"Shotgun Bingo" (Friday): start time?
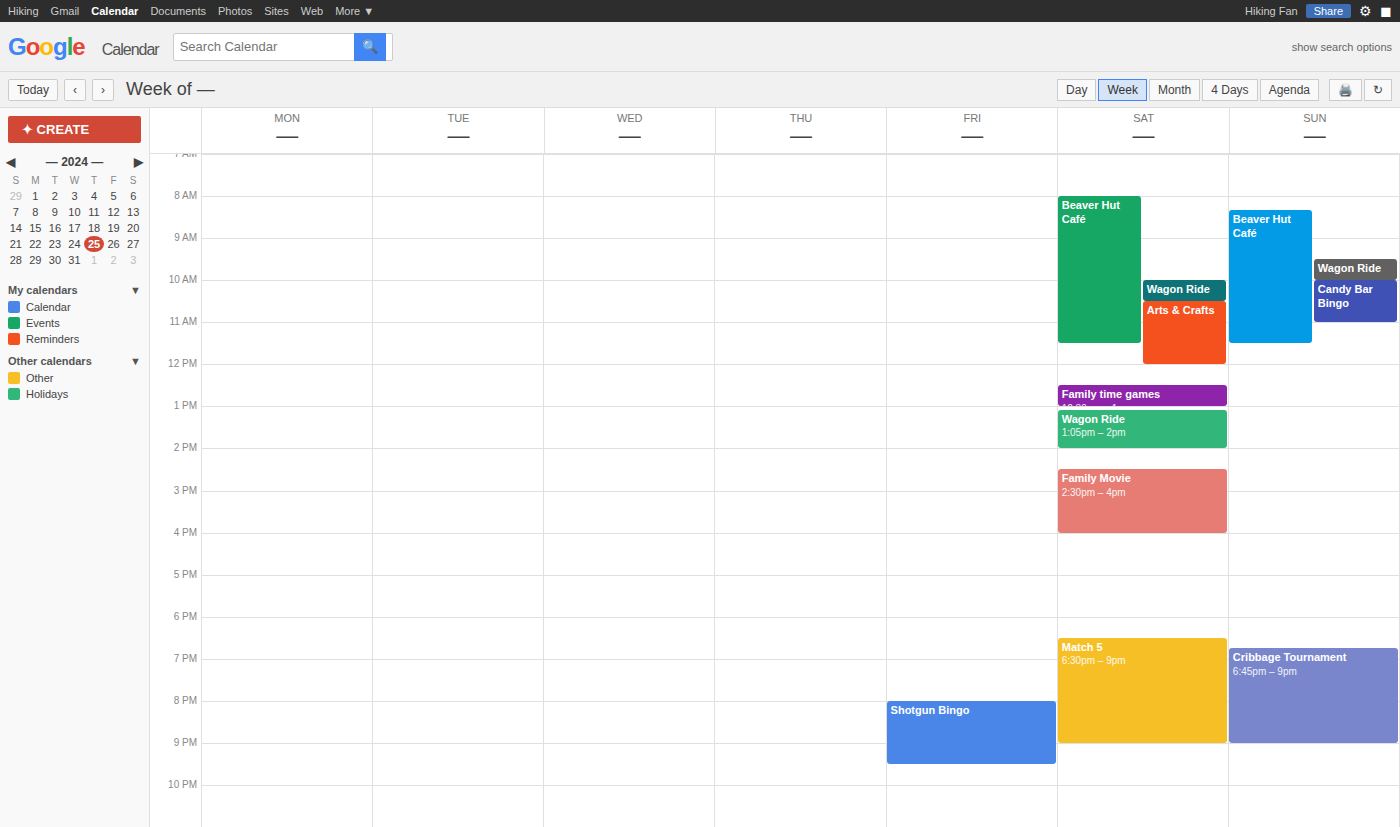
8:00 PM